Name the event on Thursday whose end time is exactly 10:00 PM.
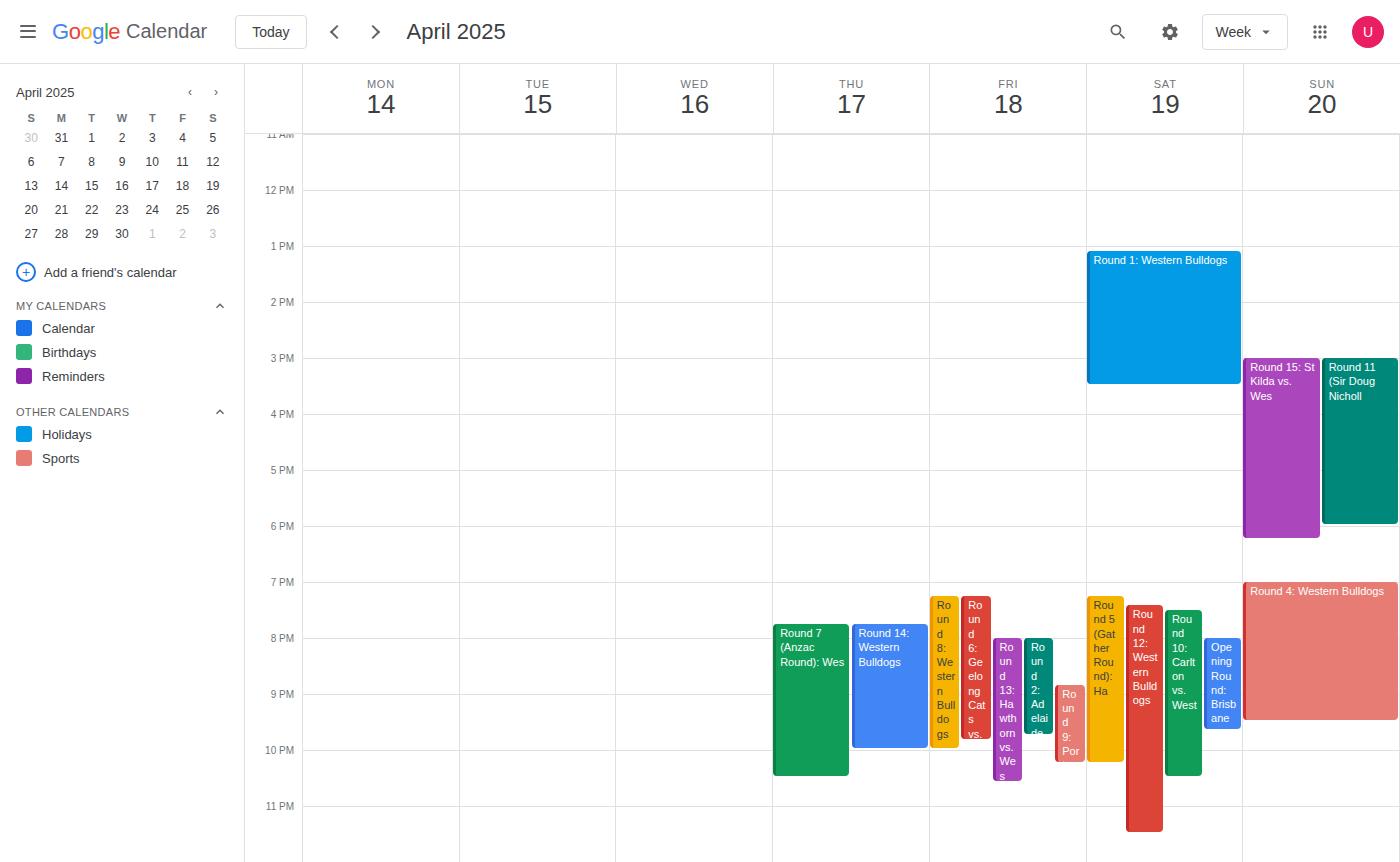
"Round 14: Western Bulldogs"